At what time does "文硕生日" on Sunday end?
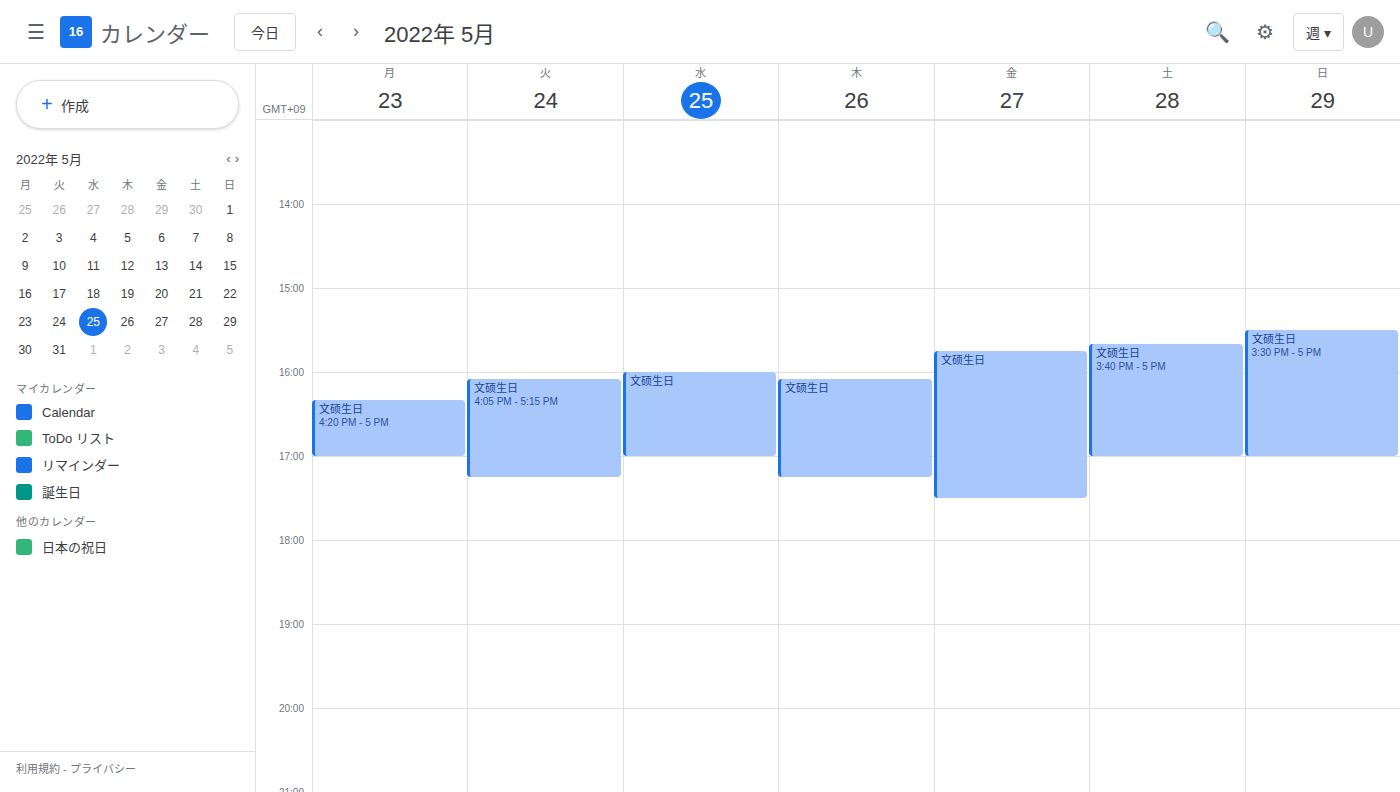
5:00 PM